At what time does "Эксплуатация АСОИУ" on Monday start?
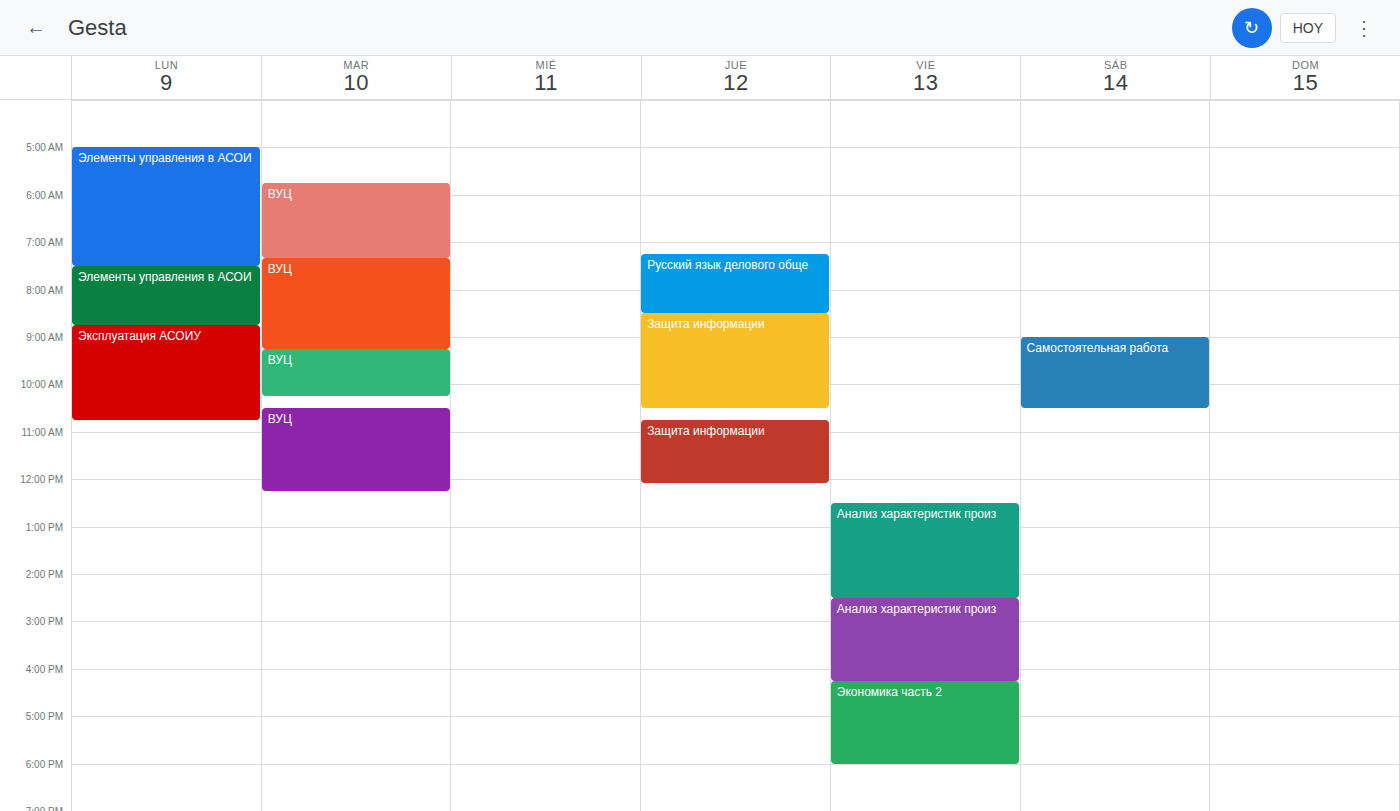
08:45